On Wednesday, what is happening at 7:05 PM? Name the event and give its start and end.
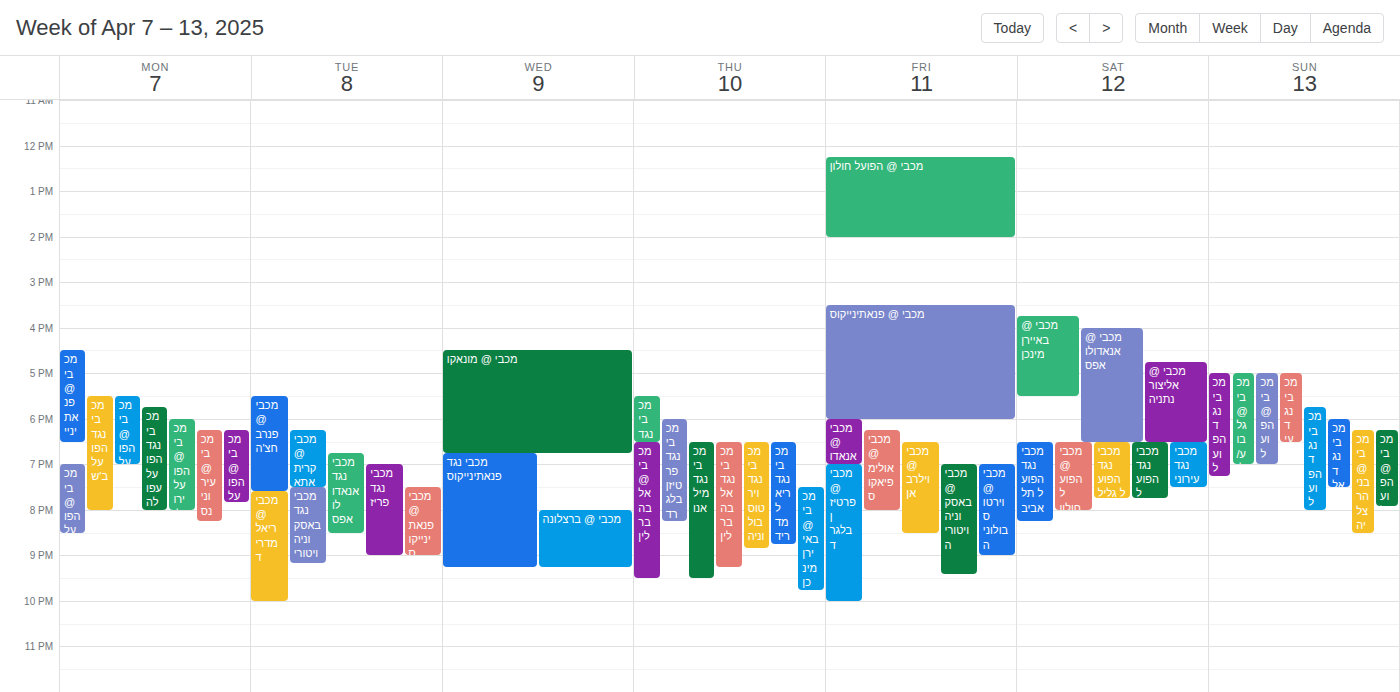
"מכבי נגד פנאתינייקוס", 6:45 PM to 9:15 PM